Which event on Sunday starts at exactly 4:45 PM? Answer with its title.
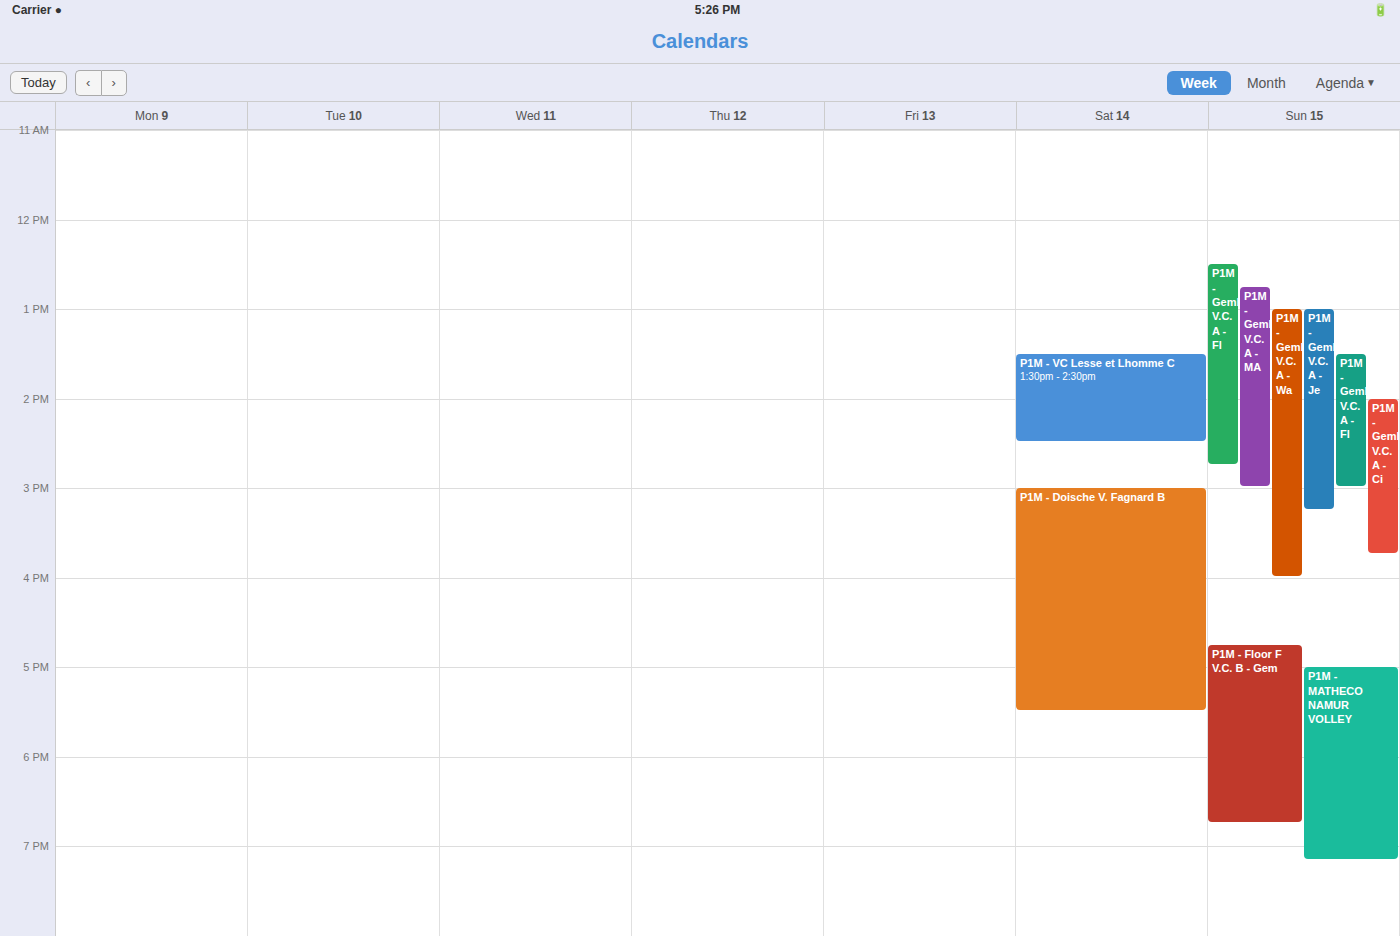
"P1M - Floor F V.C. B - Gem"